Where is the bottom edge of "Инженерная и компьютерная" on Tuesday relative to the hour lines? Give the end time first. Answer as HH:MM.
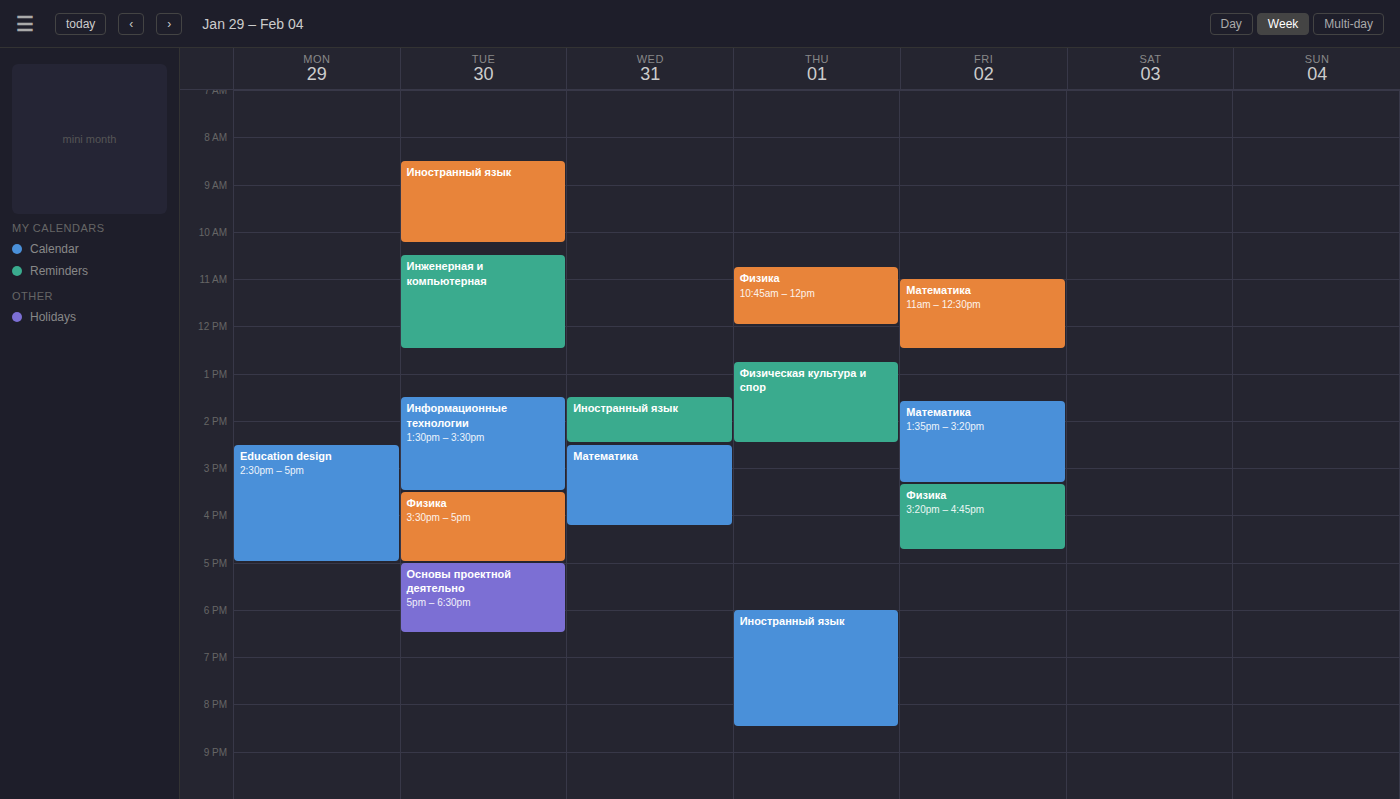
12:30 -- halfway between the 12:00 and 13:00 lines.